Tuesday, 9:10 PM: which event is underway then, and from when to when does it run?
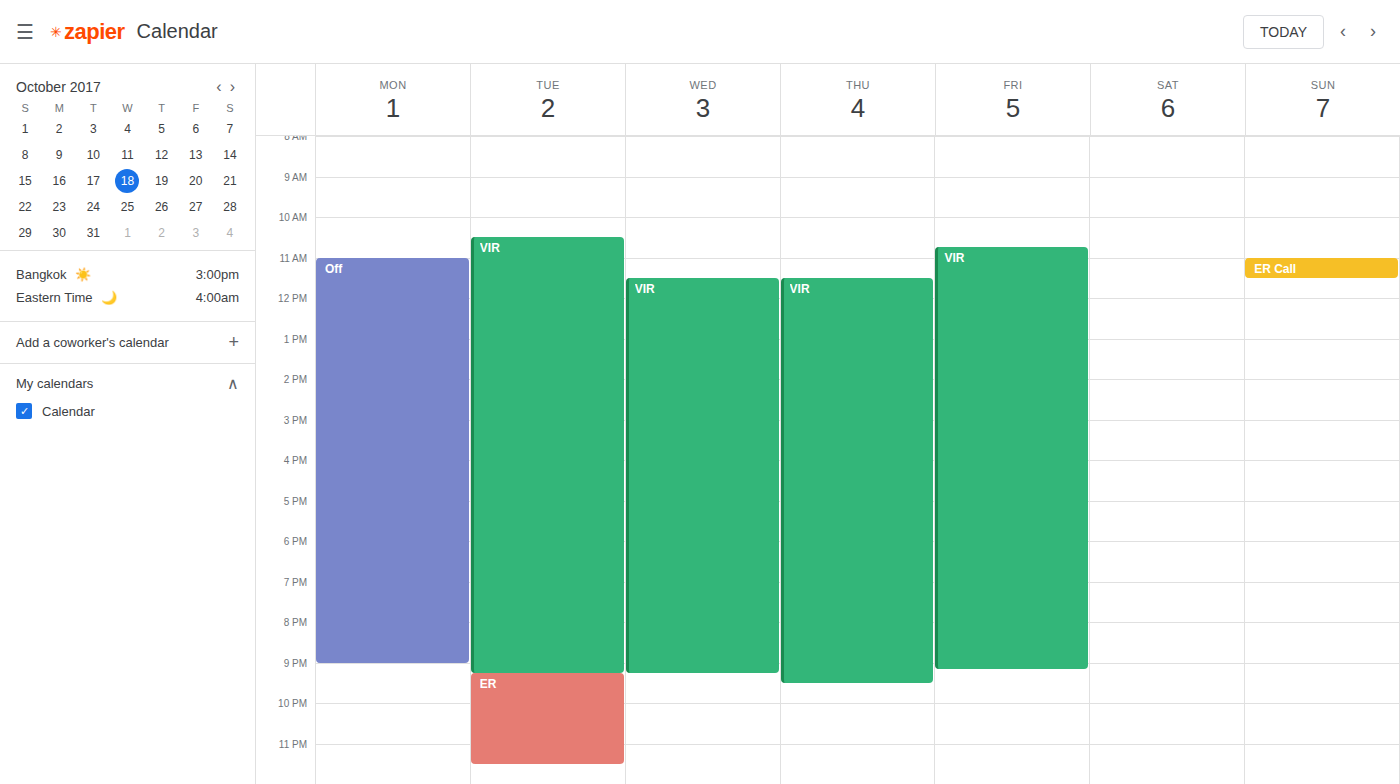
"VIR", 10:30 AM to 9:15 PM